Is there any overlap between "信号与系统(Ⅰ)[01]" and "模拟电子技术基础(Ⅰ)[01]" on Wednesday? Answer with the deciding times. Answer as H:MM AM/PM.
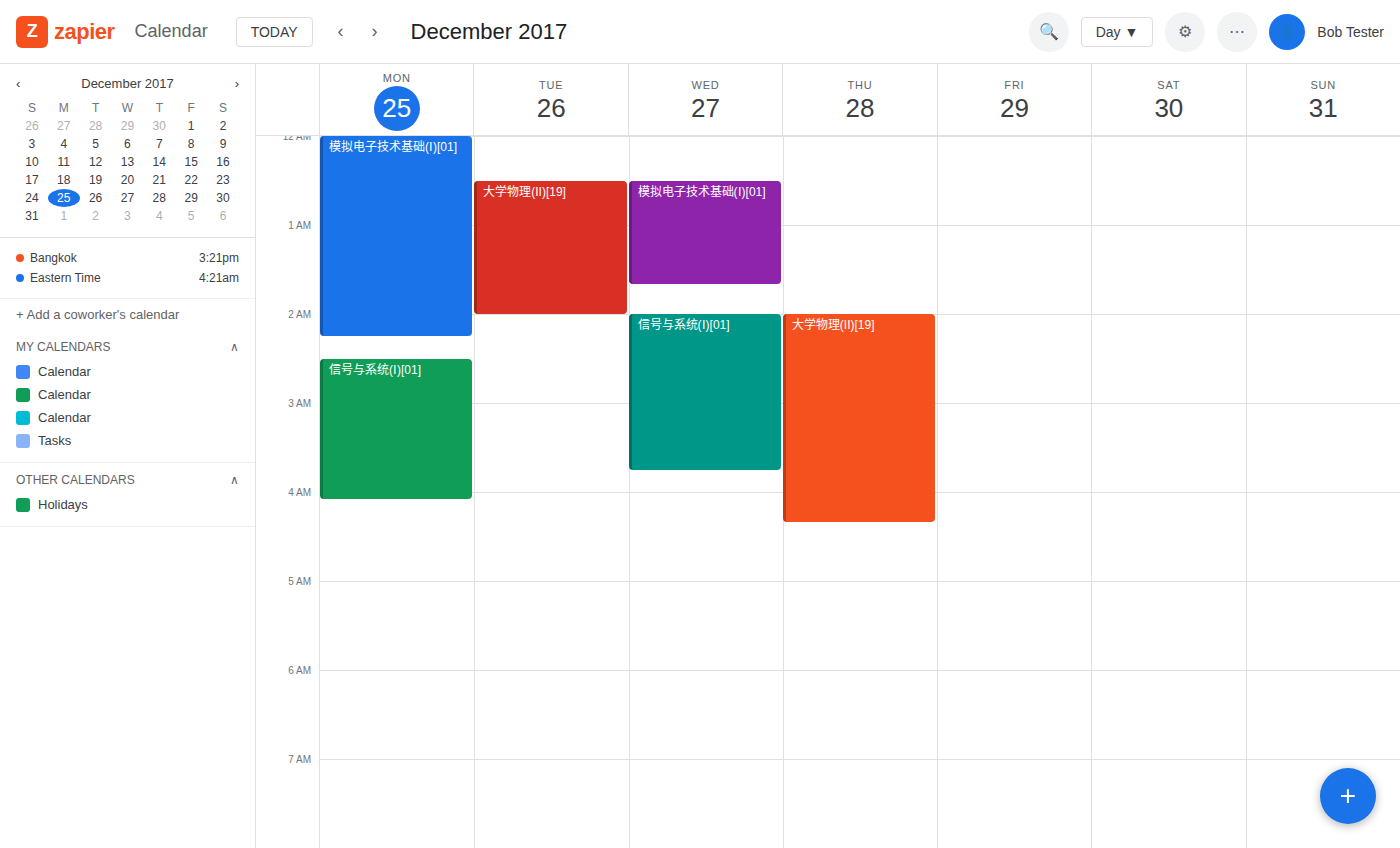
"模拟电子技术基础(Ⅰ)[01]" ends at 1:40 AM and "信号与系统(Ⅰ)[01]" starts at 2:00 AM -- no overlap.